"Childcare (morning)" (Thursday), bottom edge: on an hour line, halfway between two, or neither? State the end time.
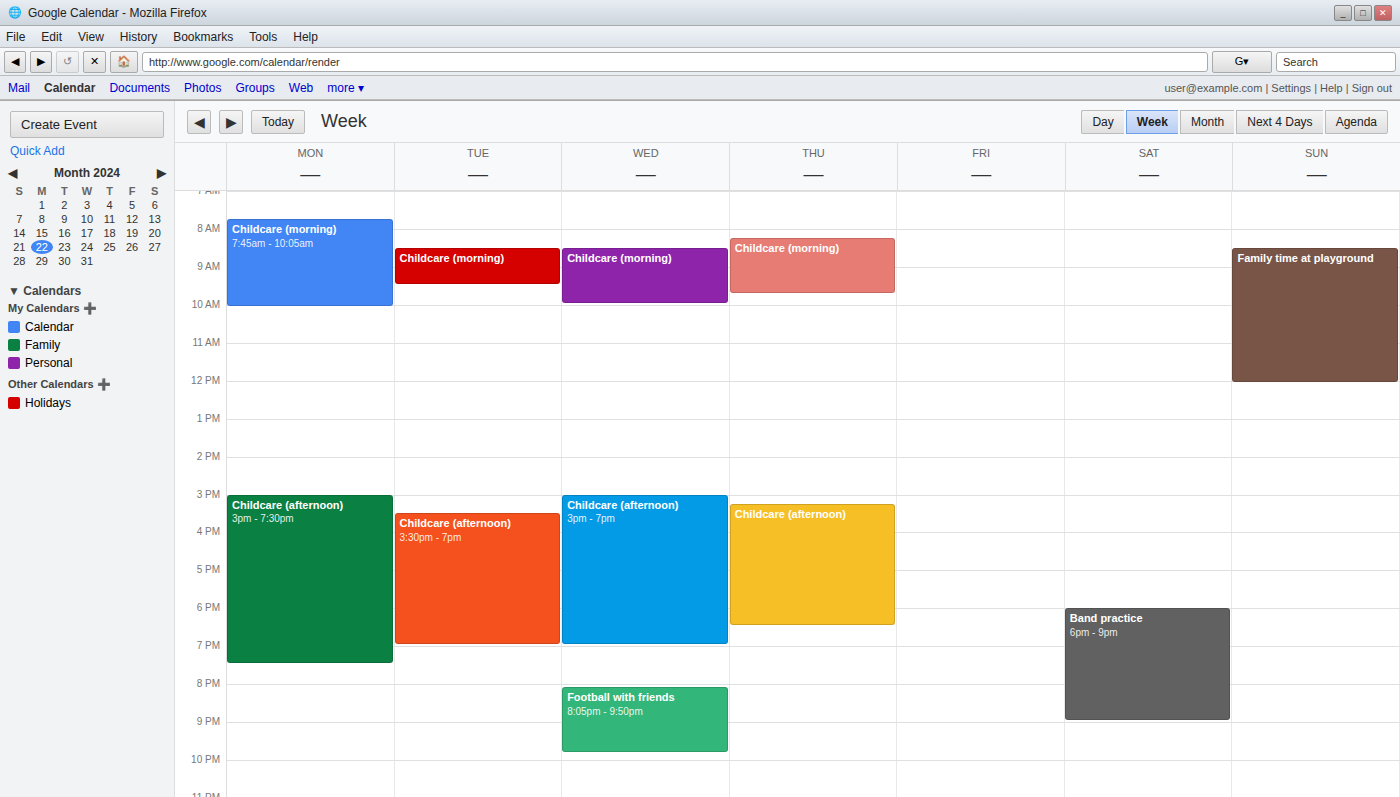
09:45 -- neither: three quarters of the way from the 09:00 line to the 10:00 line.